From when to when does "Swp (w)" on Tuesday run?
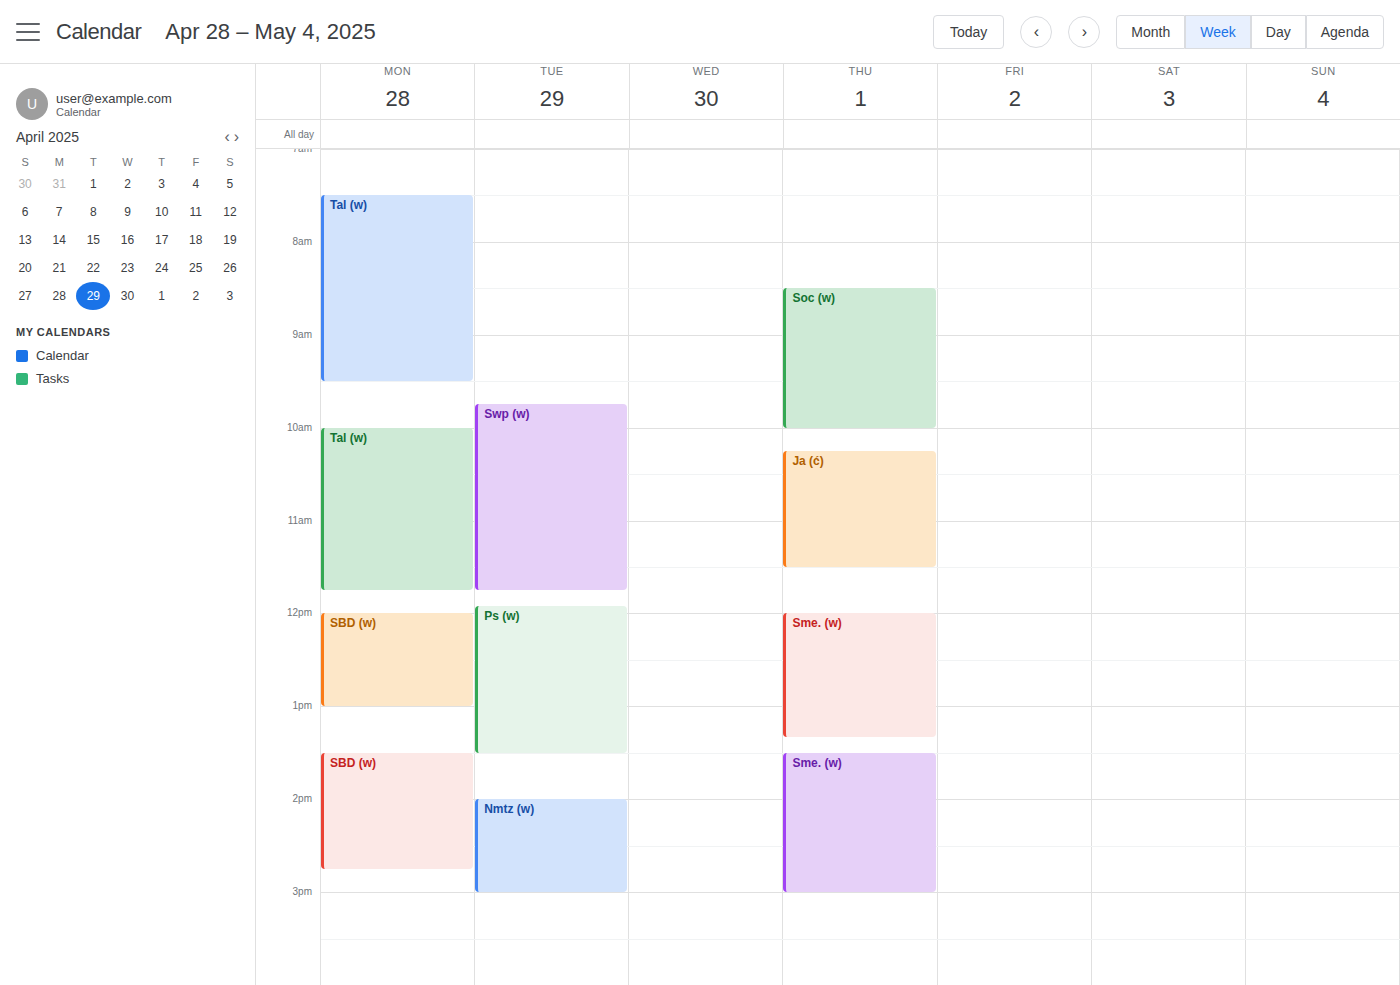
9:45 AM to 11:45 AM